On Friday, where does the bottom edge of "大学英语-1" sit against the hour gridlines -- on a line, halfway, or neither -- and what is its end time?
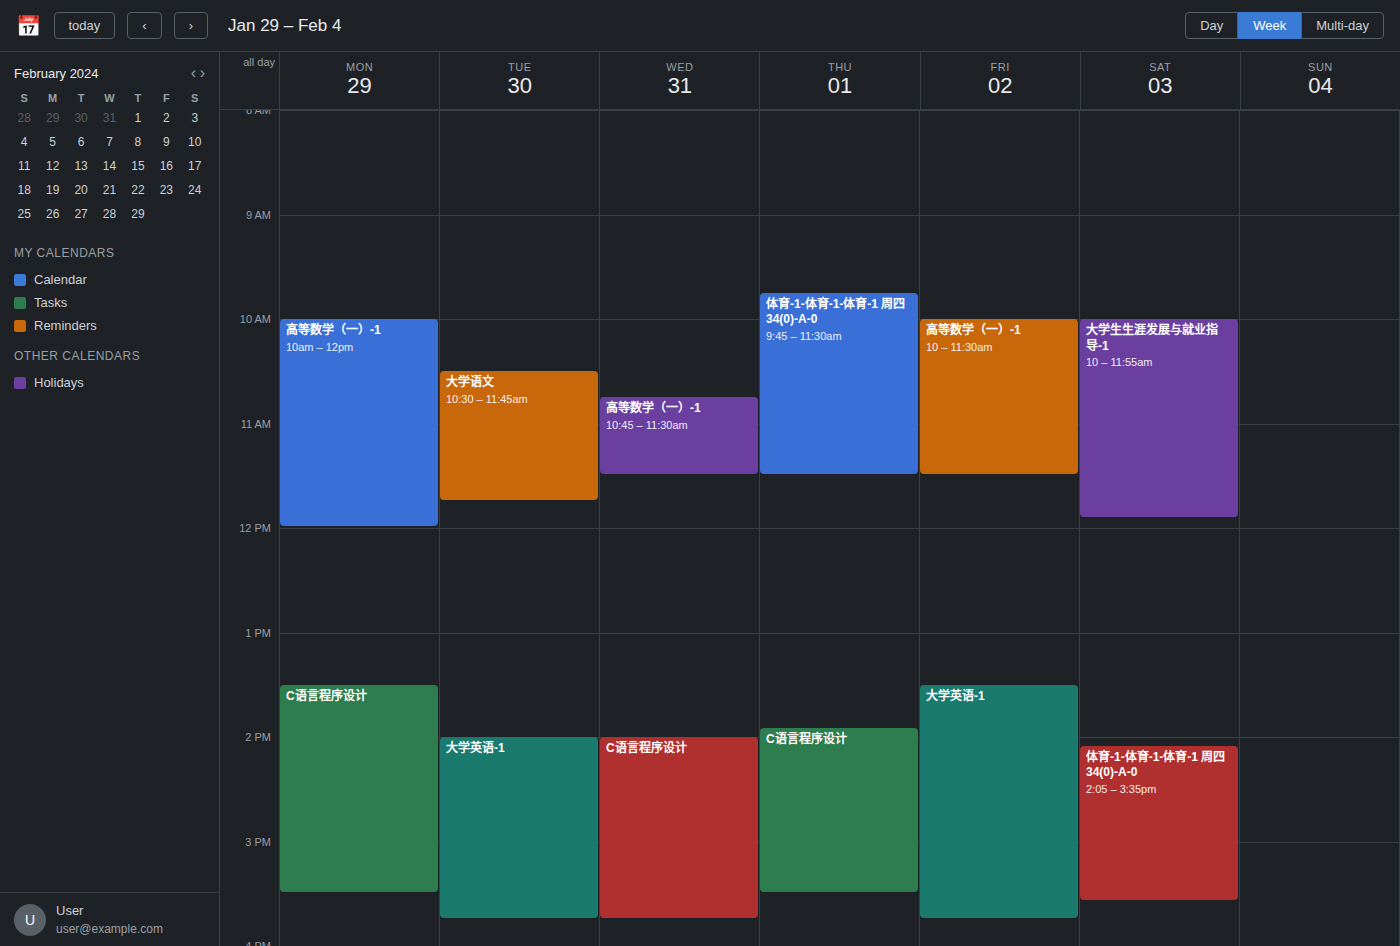
3:45 PM -- neither: three quarters of the way from the 3 PM line to the 4 PM line.